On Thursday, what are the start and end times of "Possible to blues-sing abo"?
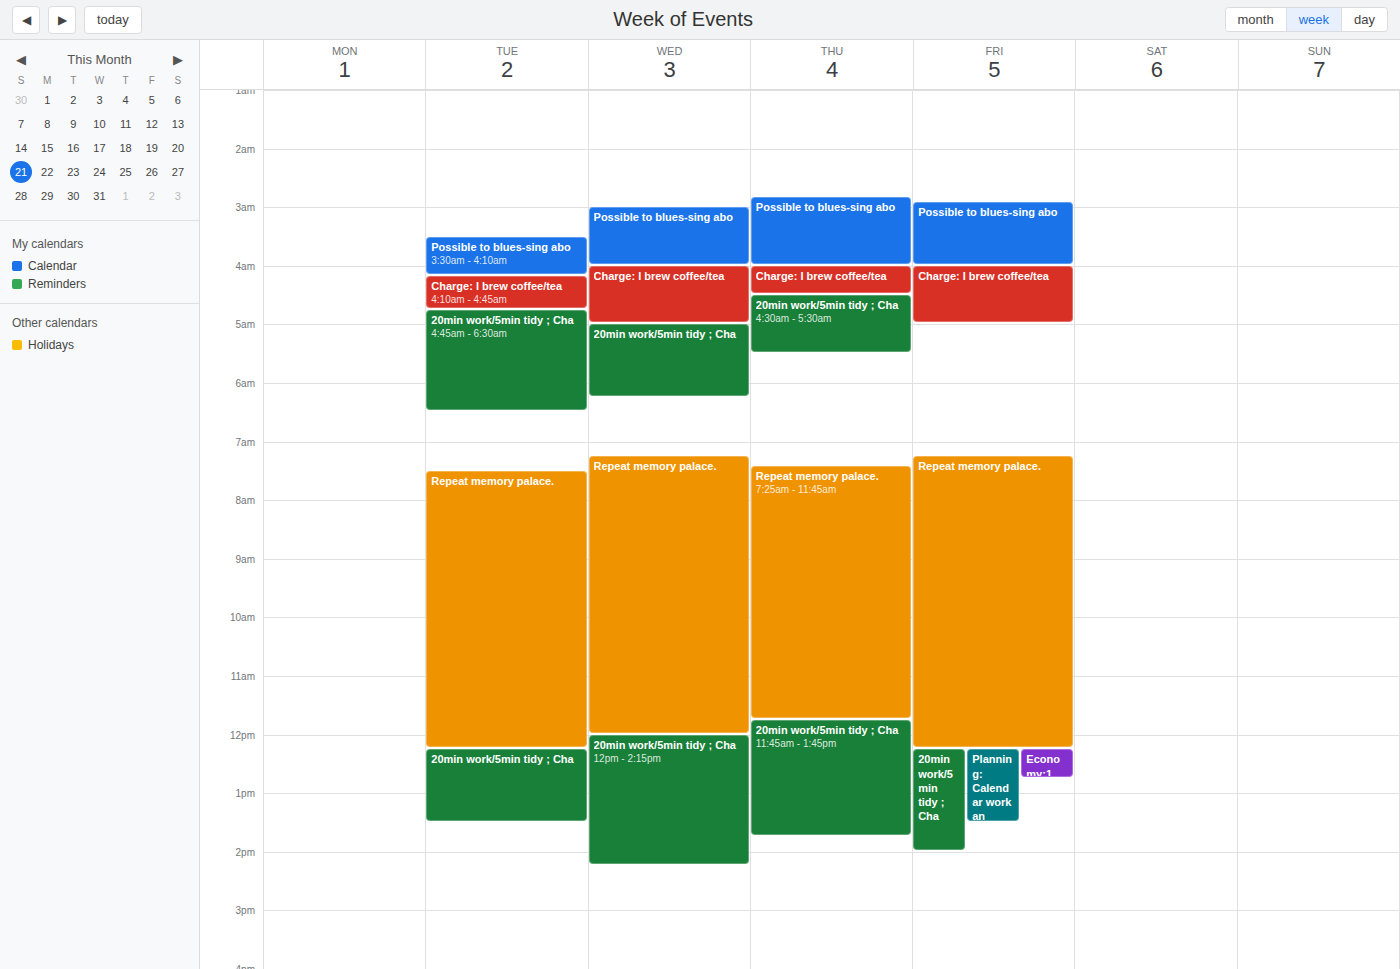
2:50 AM to 4:00 AM